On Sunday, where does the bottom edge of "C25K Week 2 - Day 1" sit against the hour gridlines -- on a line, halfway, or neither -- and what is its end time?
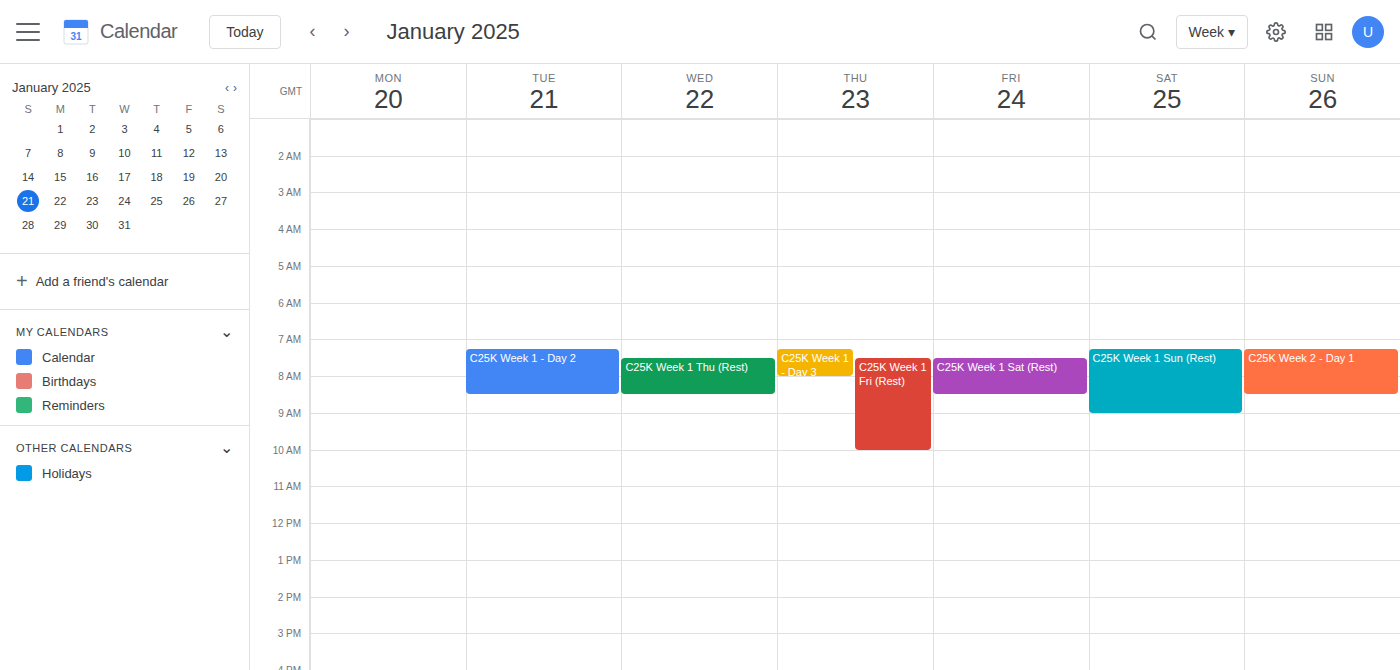
8:30 AM -- halfway between the 8 AM and 9 AM lines.